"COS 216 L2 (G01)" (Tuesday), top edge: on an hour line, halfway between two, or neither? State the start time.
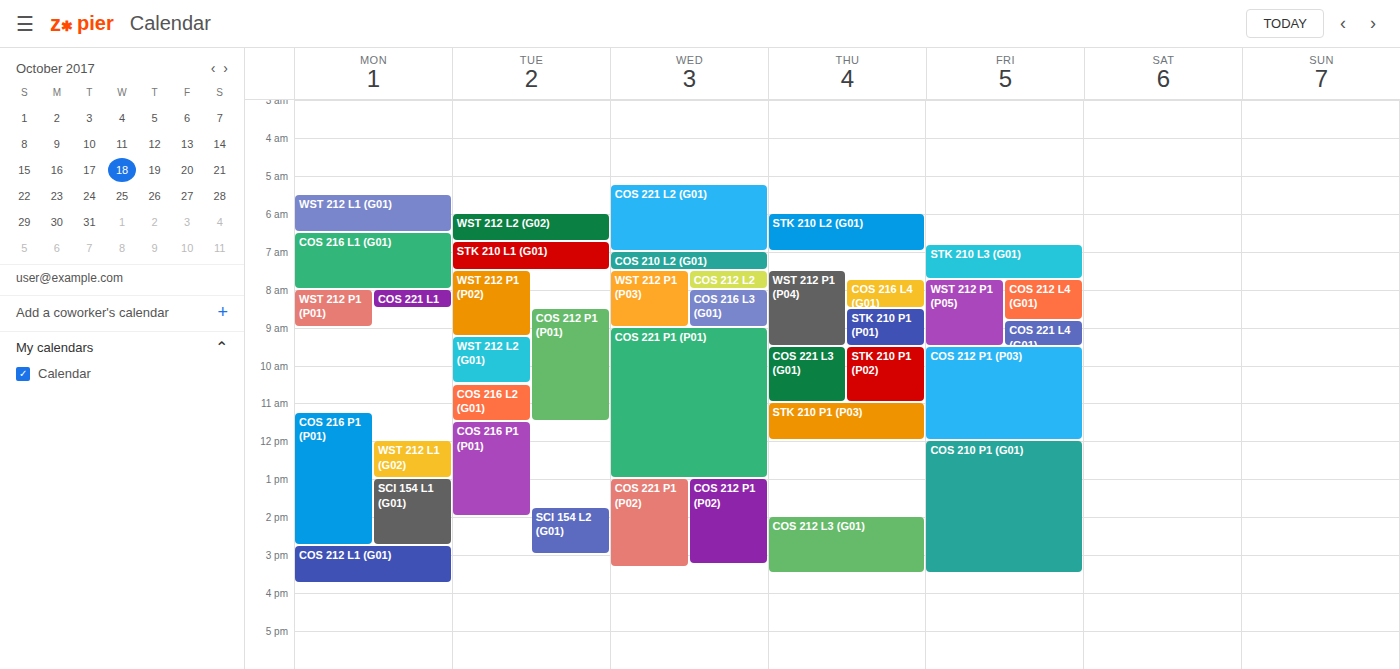
10:30 AM -- halfway between the 10 AM and 11 AM lines.